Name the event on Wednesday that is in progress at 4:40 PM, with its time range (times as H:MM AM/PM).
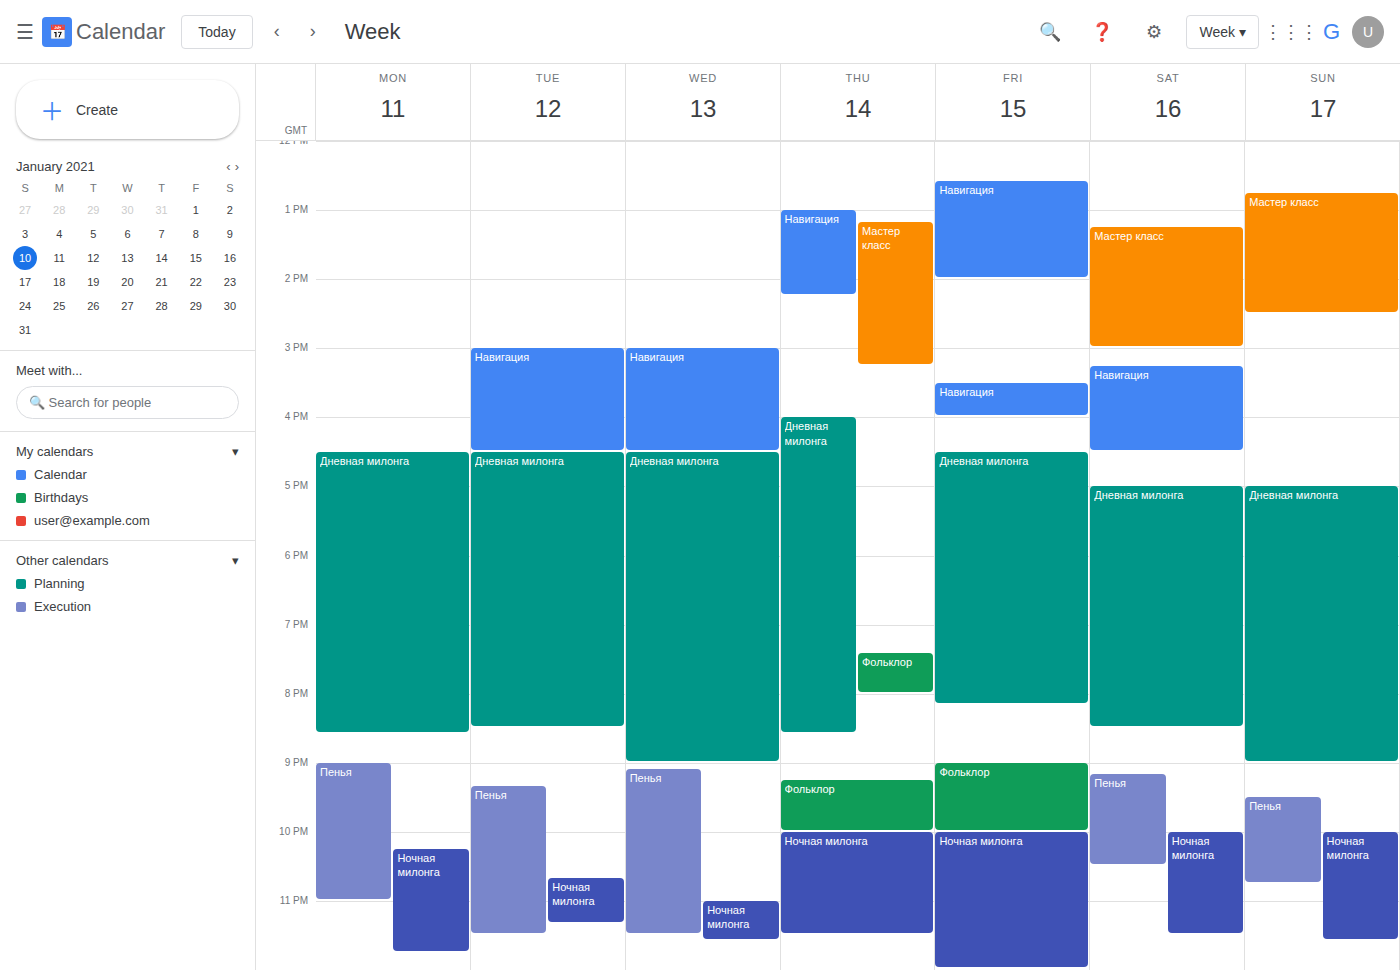
"Дневная милонга", 4:30 PM to 9:00 PM